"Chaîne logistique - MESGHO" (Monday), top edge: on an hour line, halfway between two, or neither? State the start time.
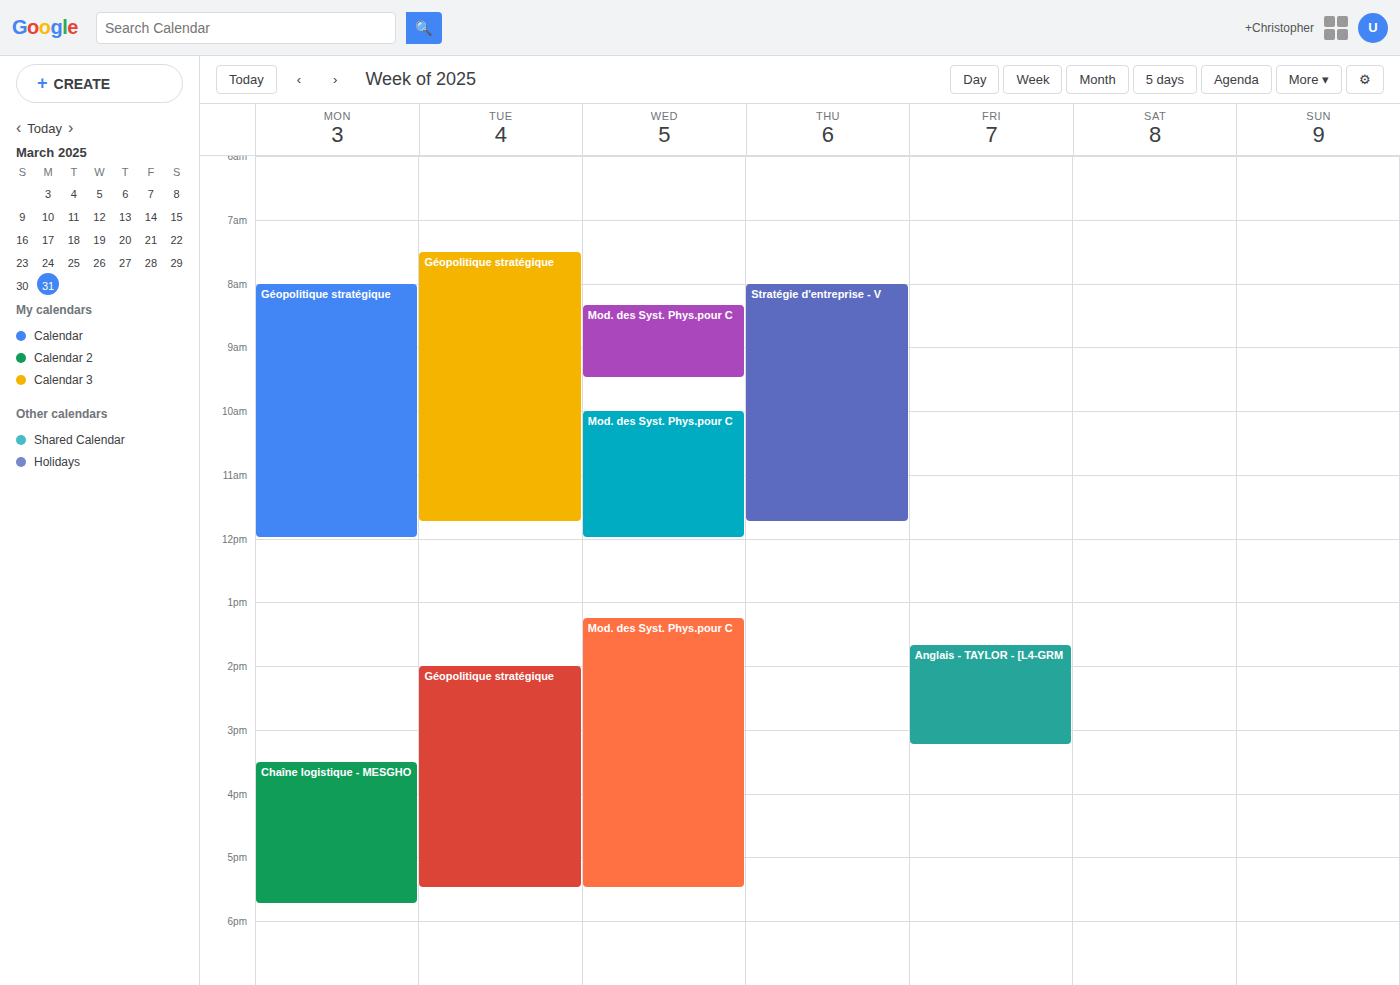
3:30 PM -- halfway between the 3 PM and 4 PM lines.